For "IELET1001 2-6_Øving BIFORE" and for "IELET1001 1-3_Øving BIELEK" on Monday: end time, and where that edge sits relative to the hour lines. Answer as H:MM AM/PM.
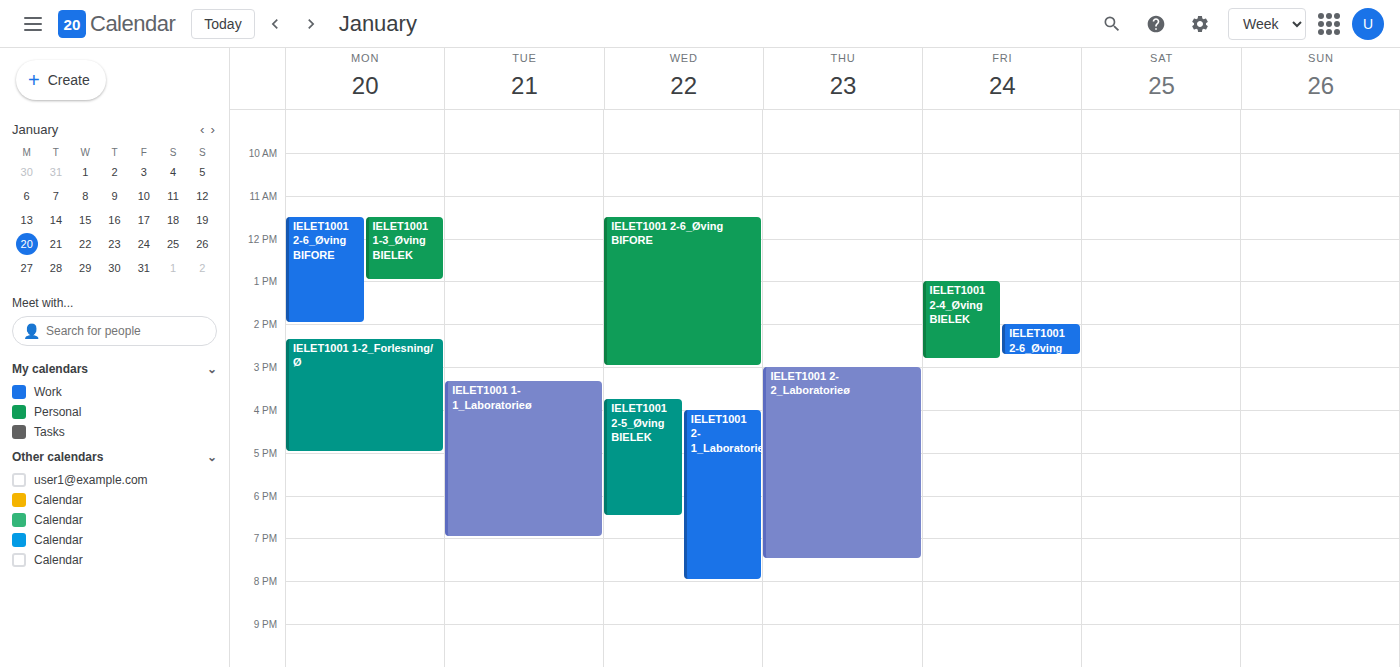
"IELET1001 2-6_Øving BIFORE": 2:00 PM, exactly on the 2 PM line. "IELET1001 1-3_Øving BIELEK": 1:00 PM, exactly on the 1 PM line.